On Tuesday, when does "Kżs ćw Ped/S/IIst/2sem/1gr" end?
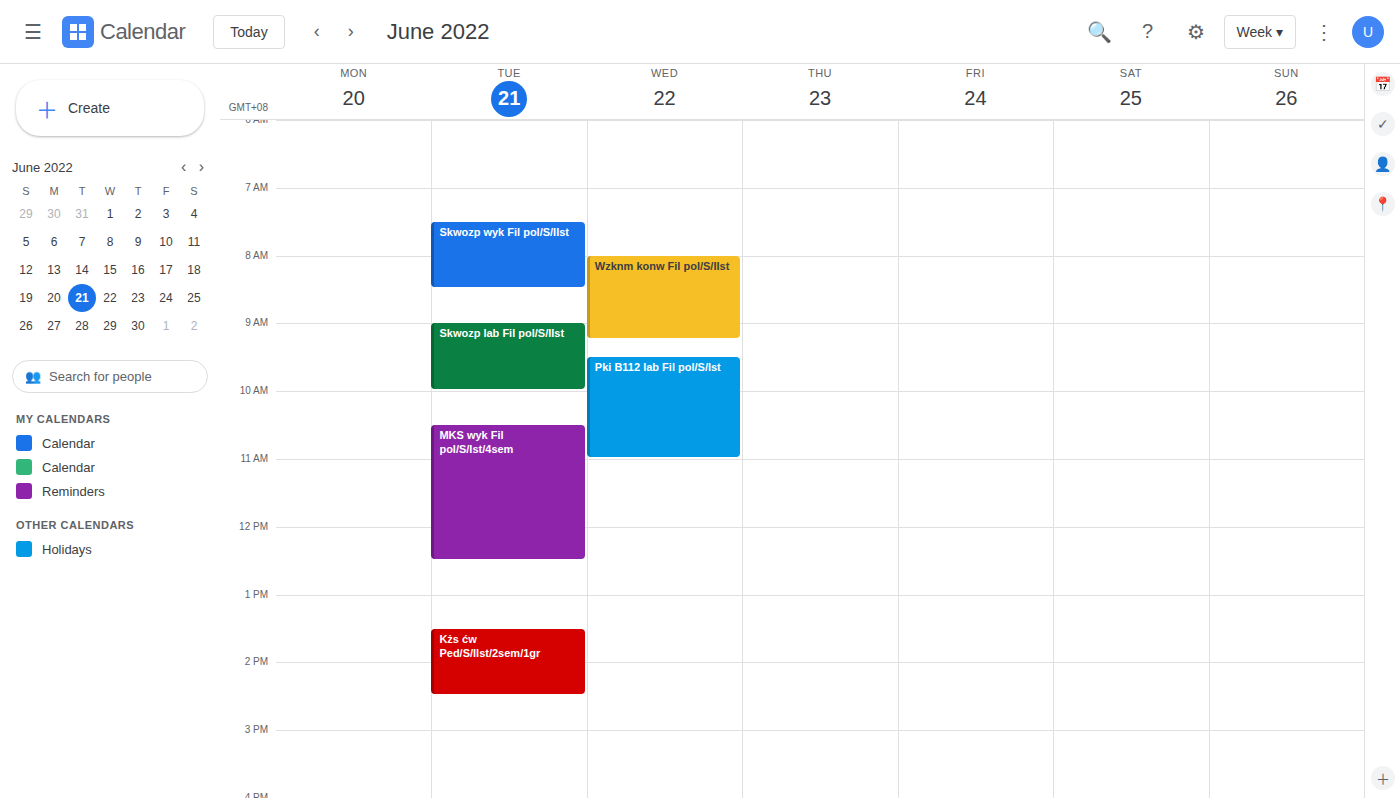
2:30 PM